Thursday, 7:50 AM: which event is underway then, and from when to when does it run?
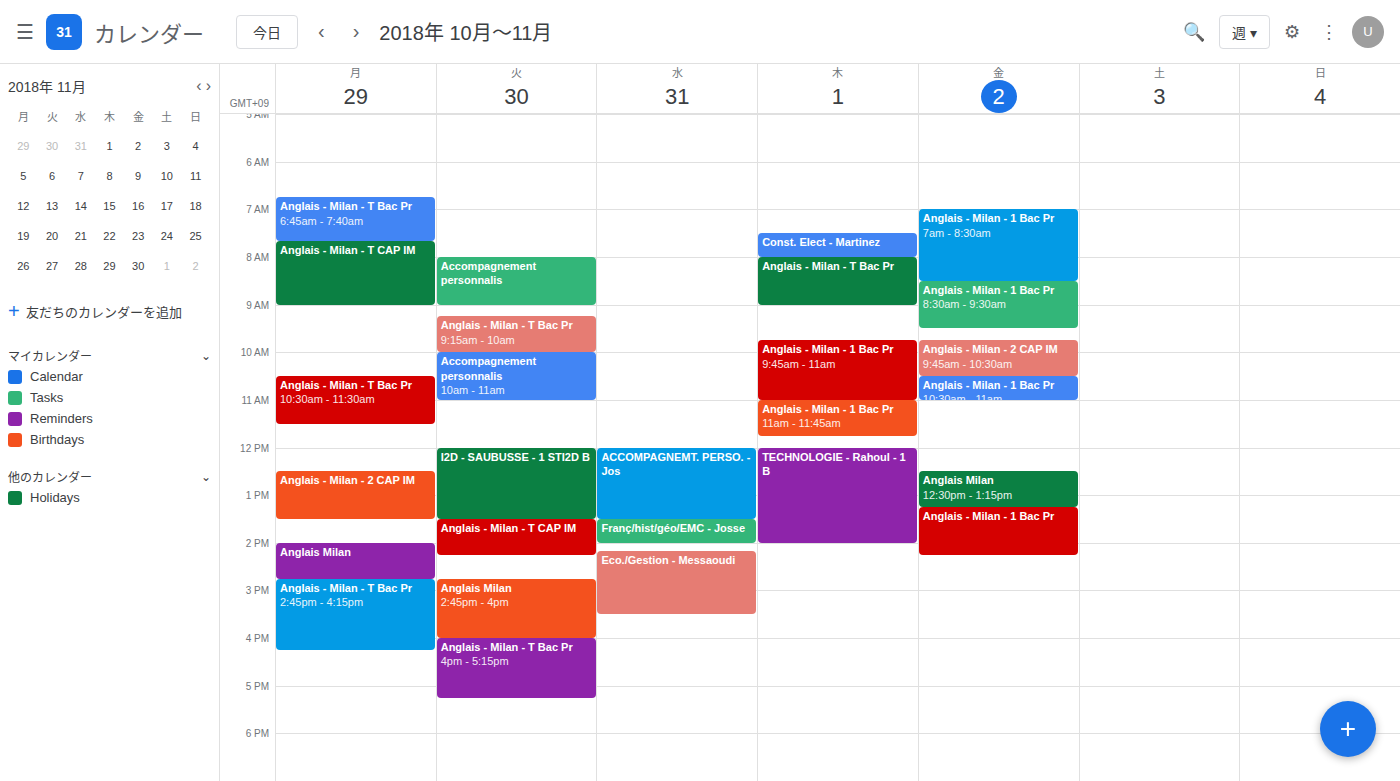
"Const. Elect - Martinez", 7:30 AM to 8:00 AM